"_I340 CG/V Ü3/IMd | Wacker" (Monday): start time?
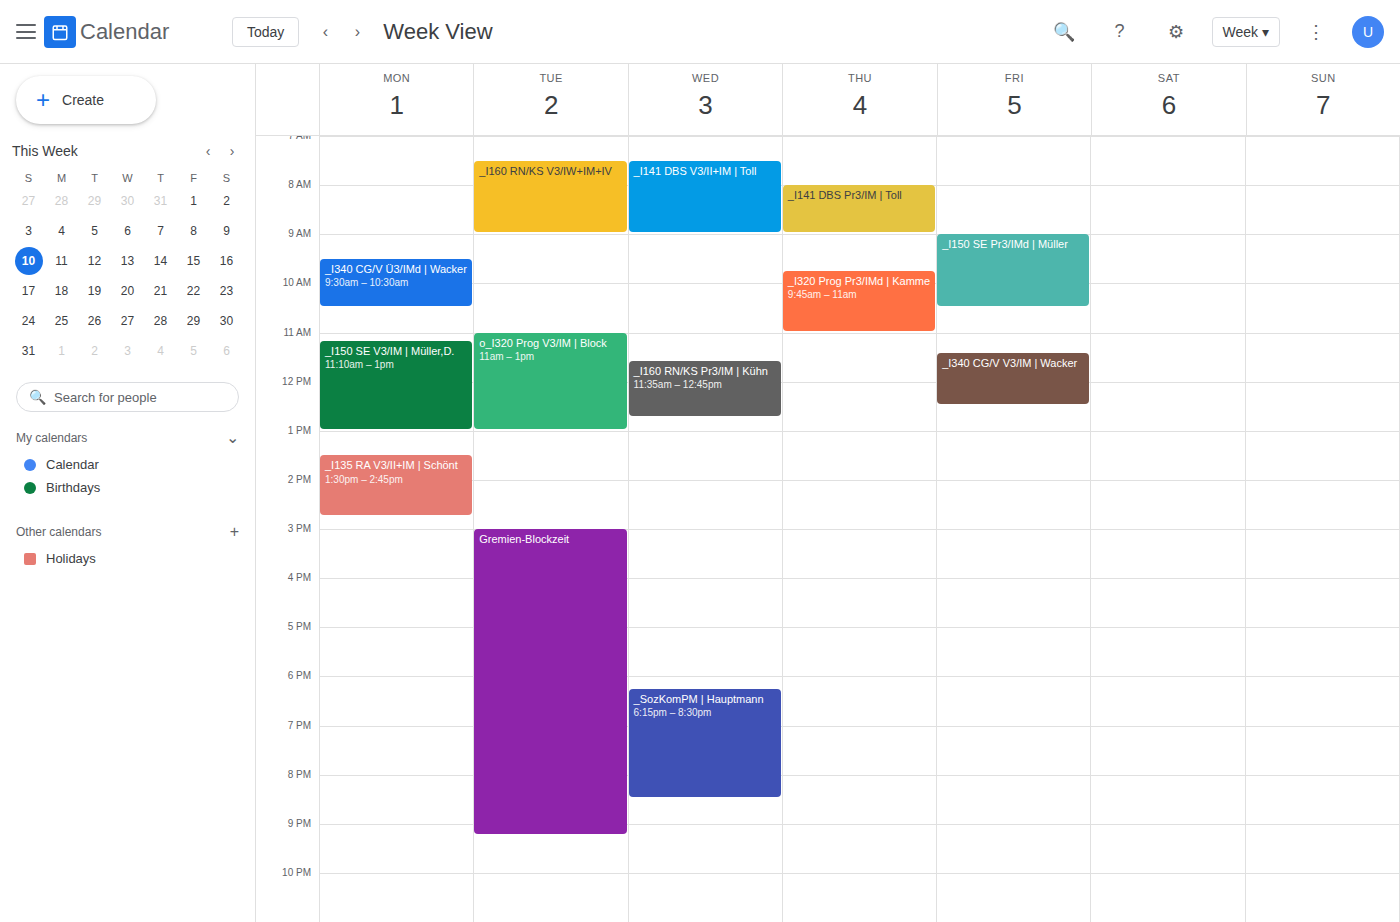
9:30 AM